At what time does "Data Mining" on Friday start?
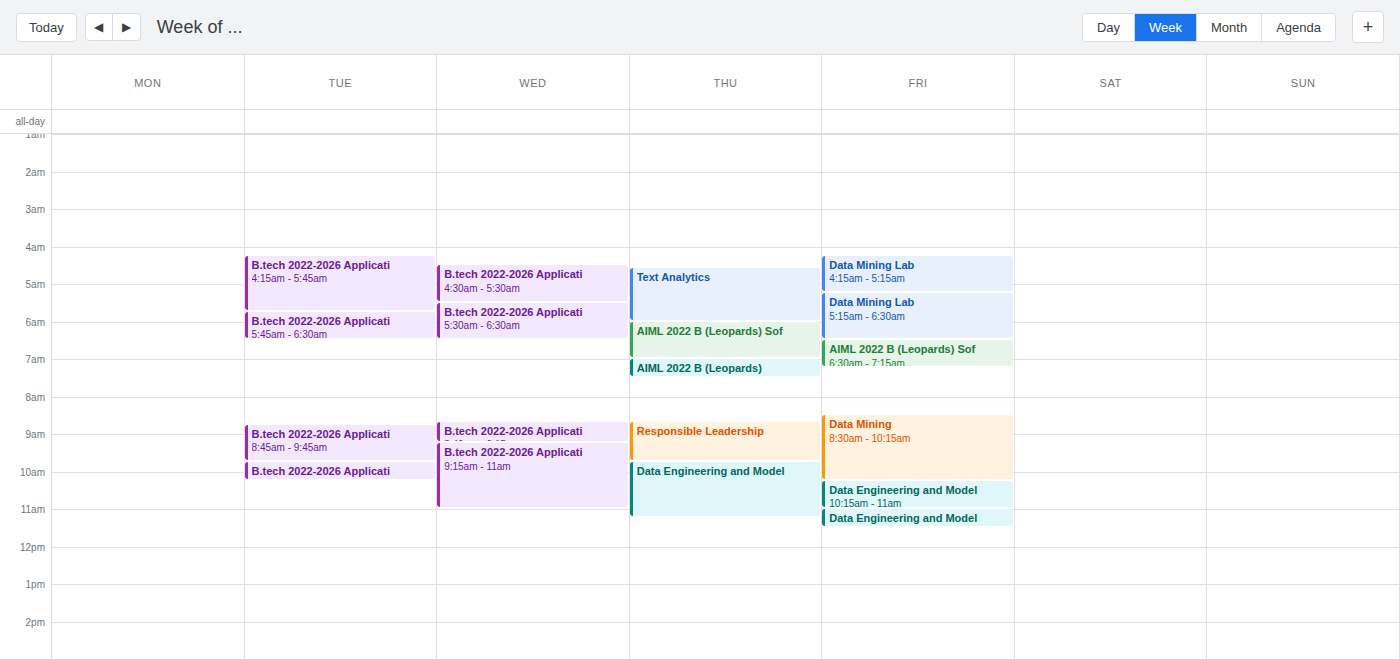
8:30 AM